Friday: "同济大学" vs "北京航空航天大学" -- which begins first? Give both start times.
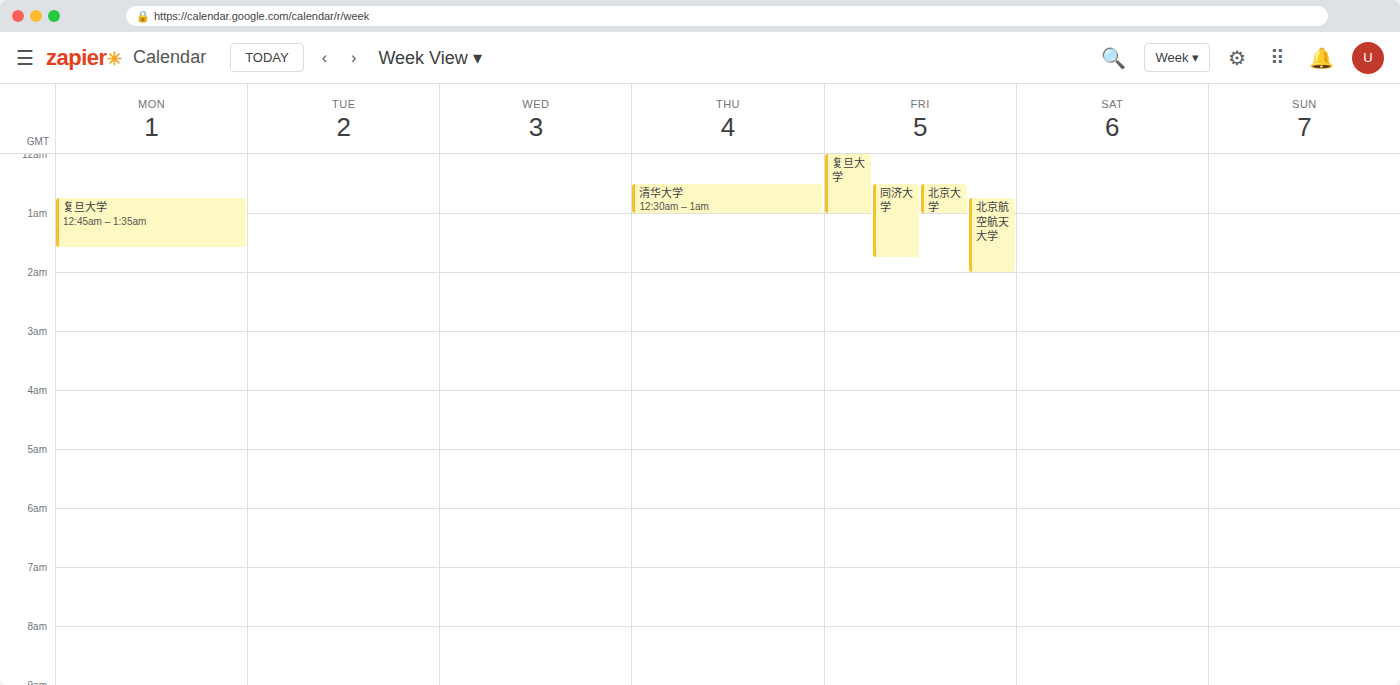
"同济大学" 12:30 AM; "北京航空航天大学" 12:45 AM.